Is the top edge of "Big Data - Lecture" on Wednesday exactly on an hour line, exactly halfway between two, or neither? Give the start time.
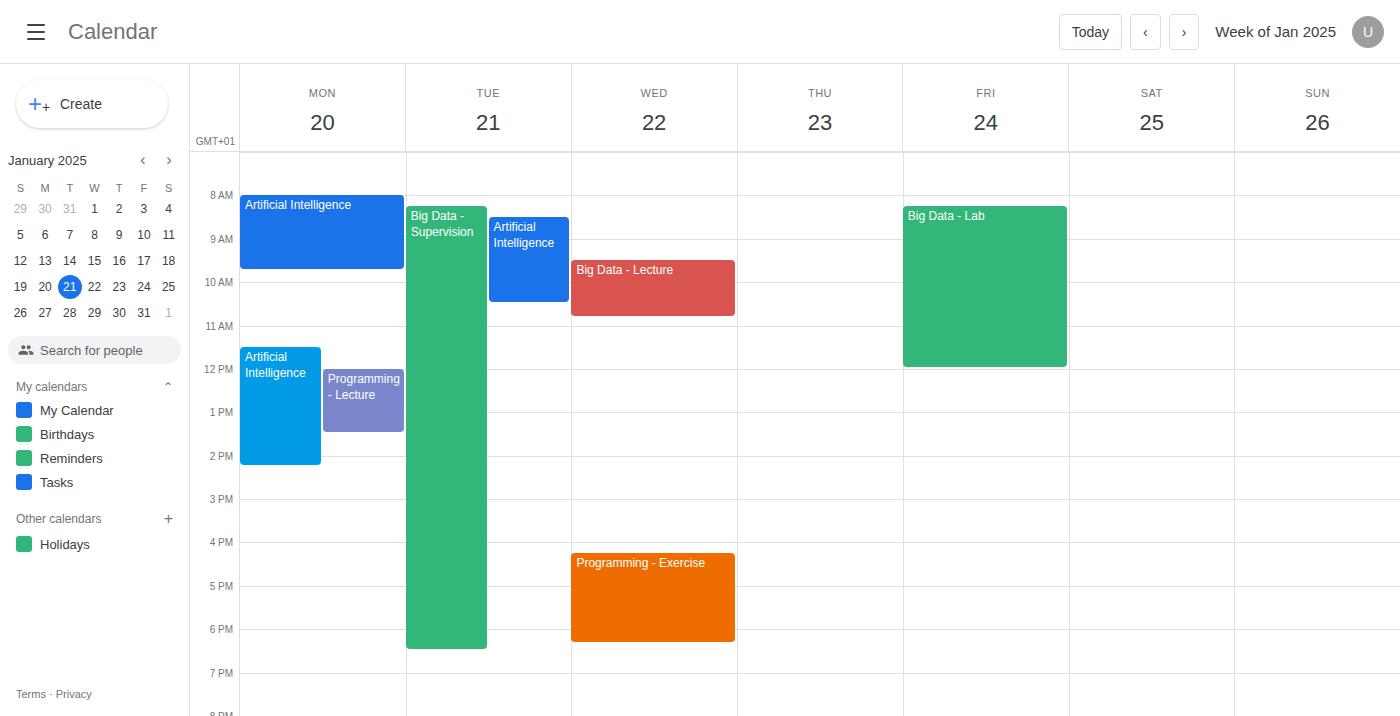
9:30 AM -- halfway between the 9 AM and 10 AM lines.